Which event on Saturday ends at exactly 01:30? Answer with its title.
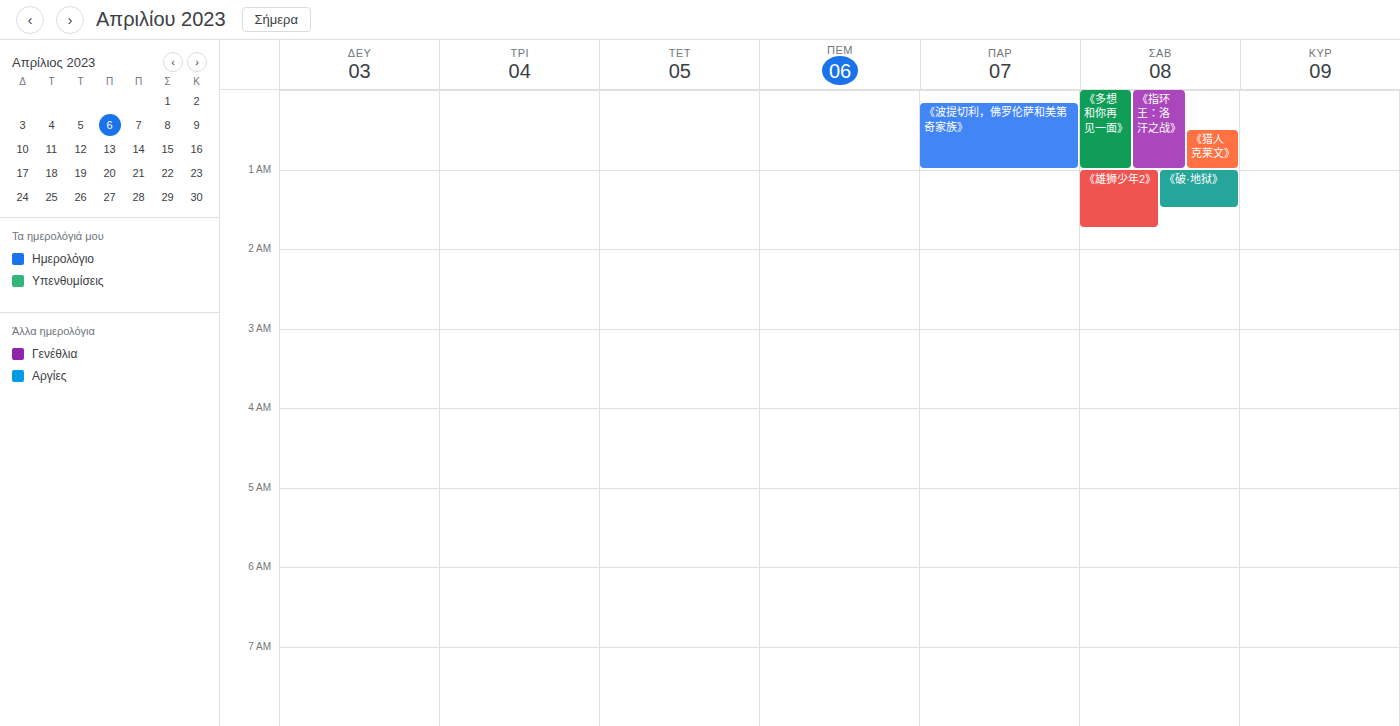
"《破·地狱》"